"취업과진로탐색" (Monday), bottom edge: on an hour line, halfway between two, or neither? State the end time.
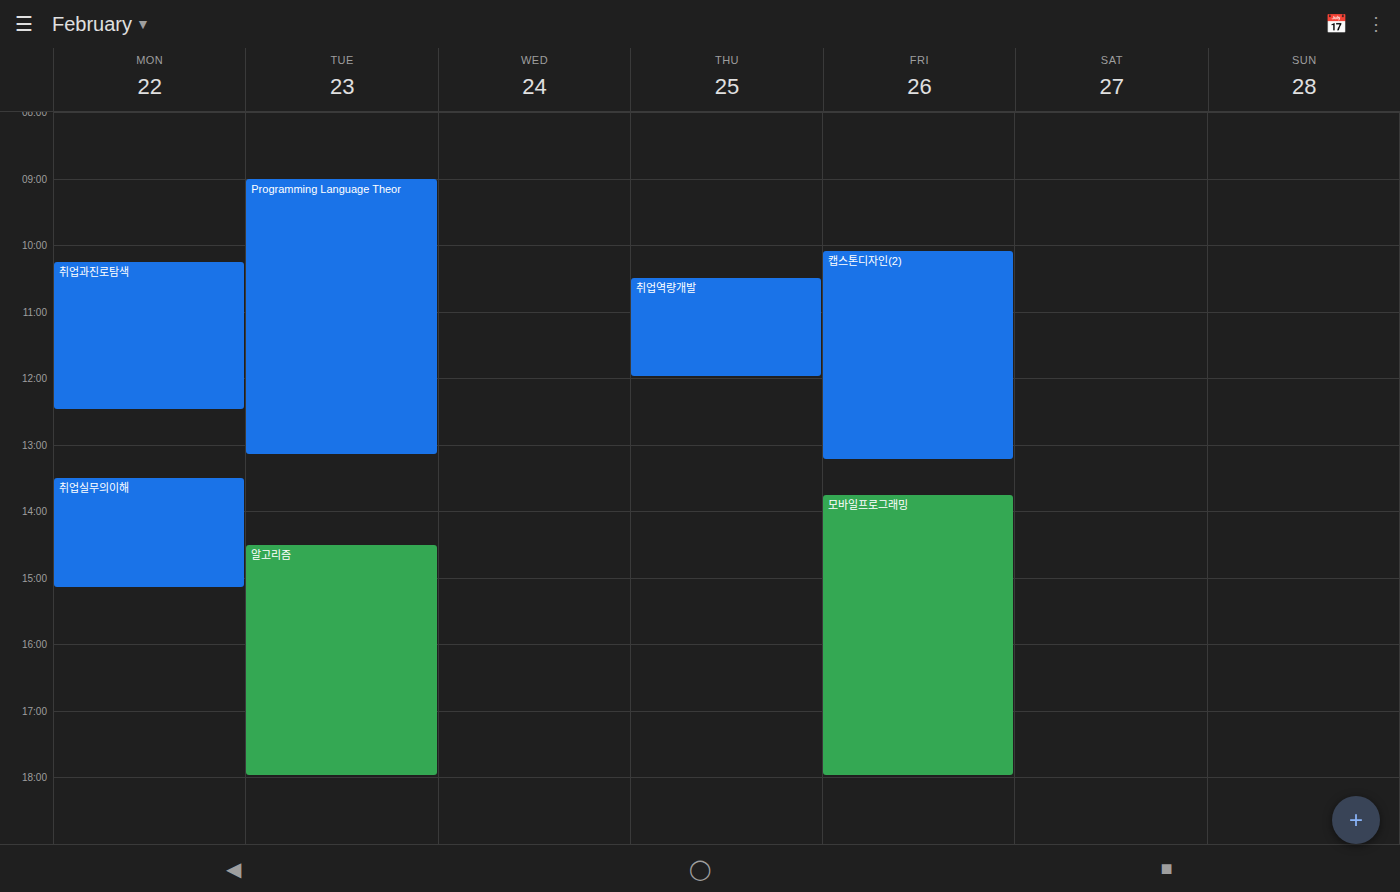
12:30 -- halfway between the 12:00 and 13:00 lines.